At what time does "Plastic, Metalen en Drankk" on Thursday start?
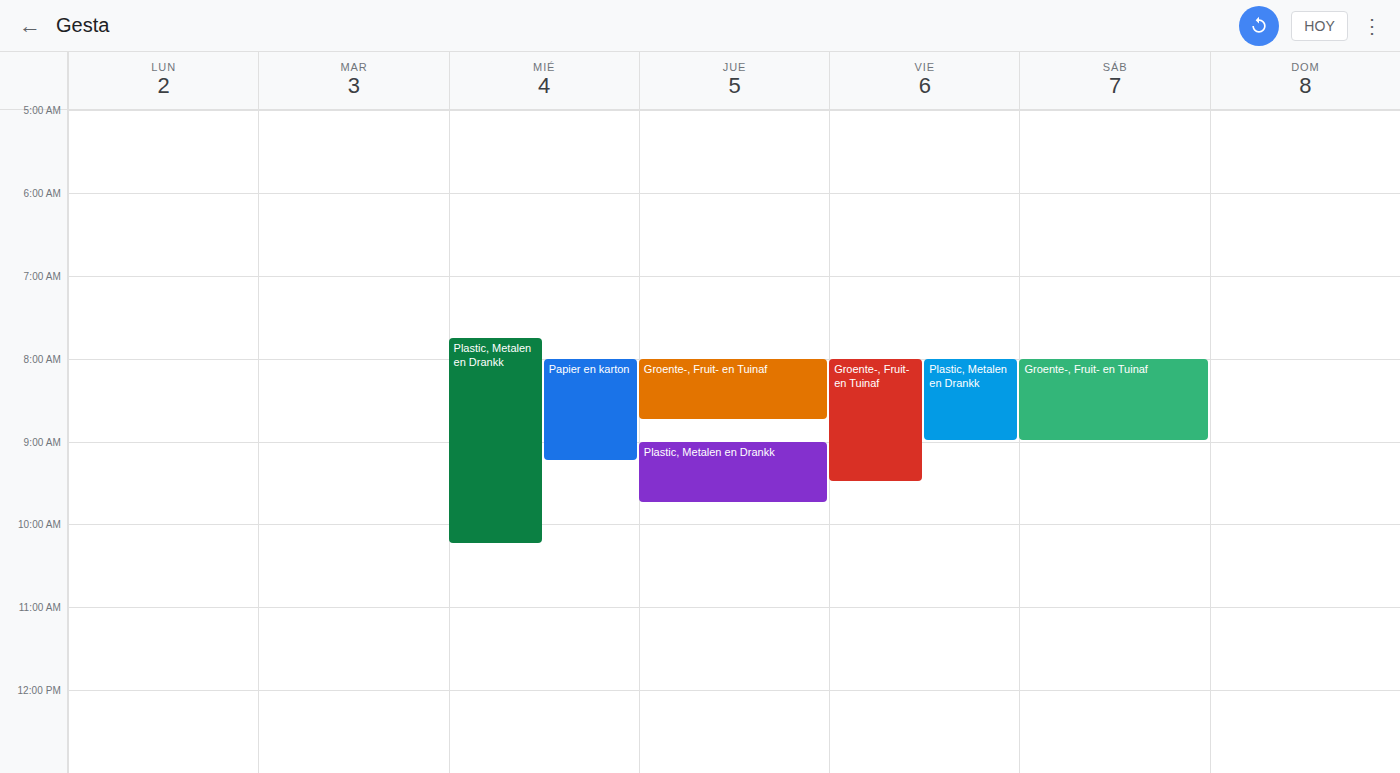
9:00 AM